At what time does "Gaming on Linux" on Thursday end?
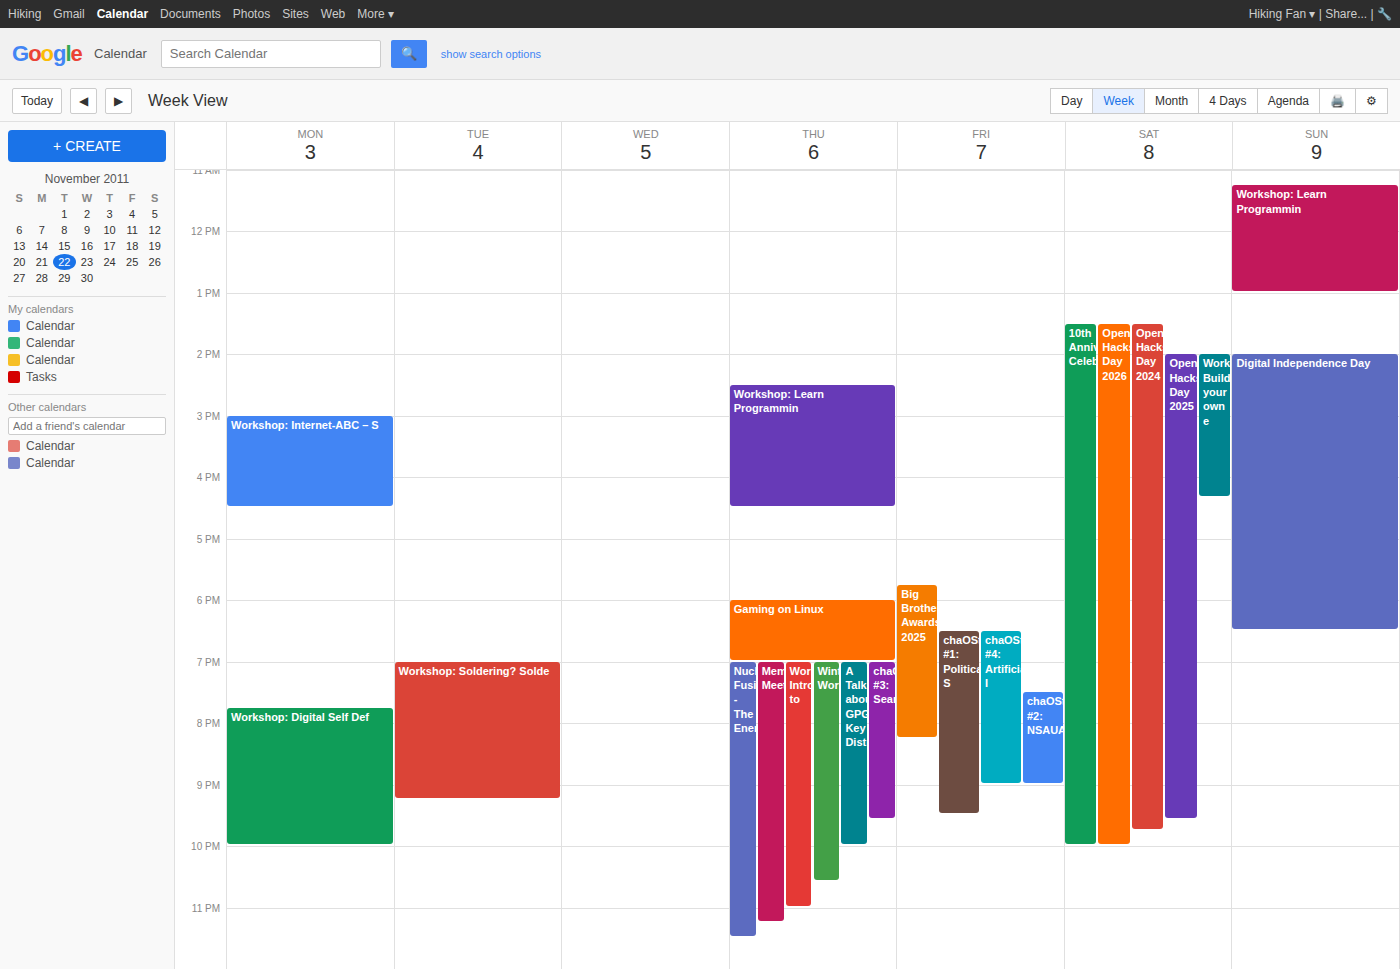
7:00 PM